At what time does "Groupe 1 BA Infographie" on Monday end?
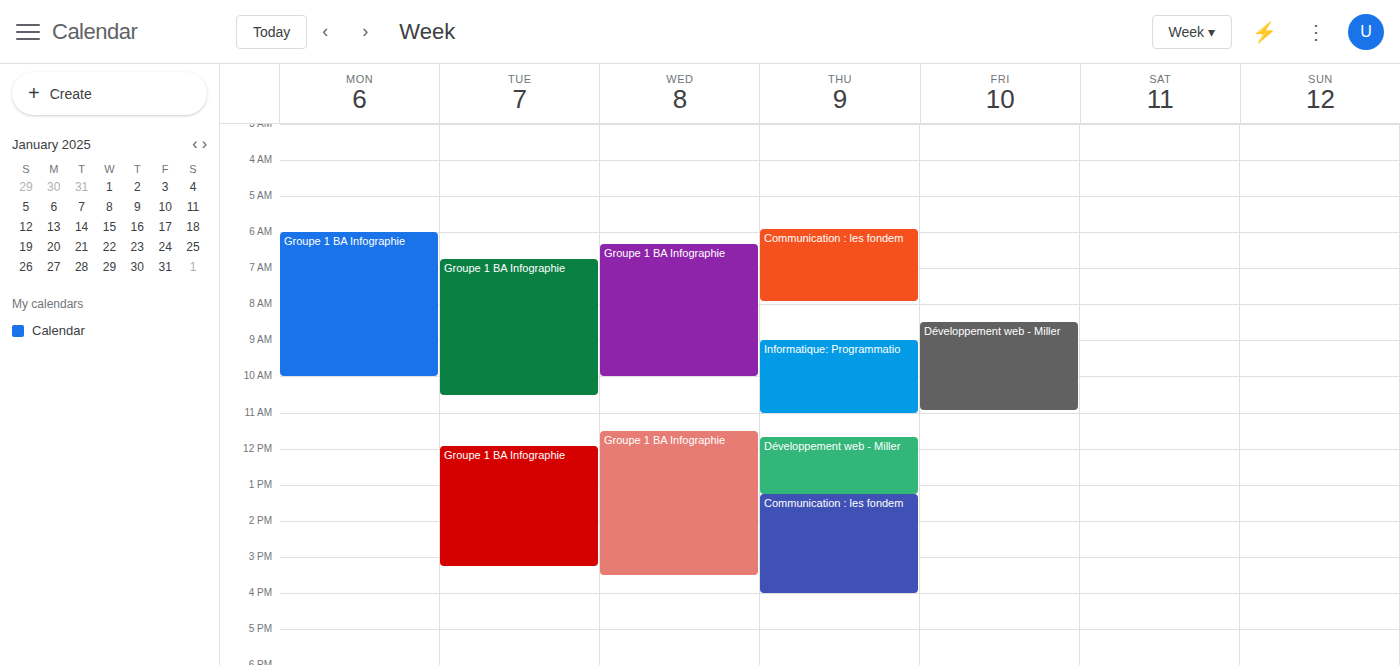
10:00 AM